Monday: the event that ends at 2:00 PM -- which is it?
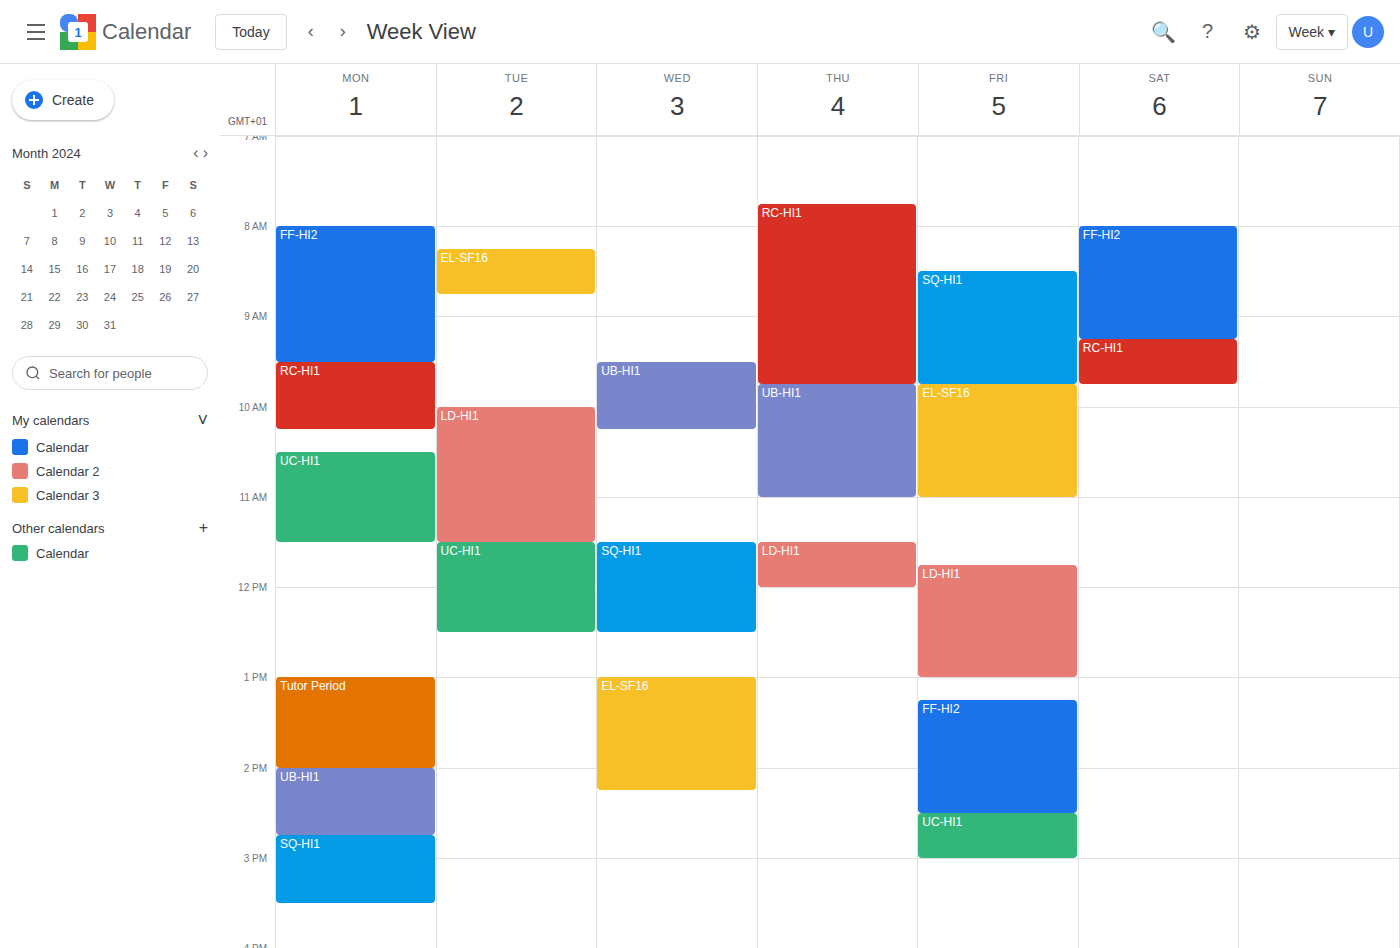
"Tutor Period"